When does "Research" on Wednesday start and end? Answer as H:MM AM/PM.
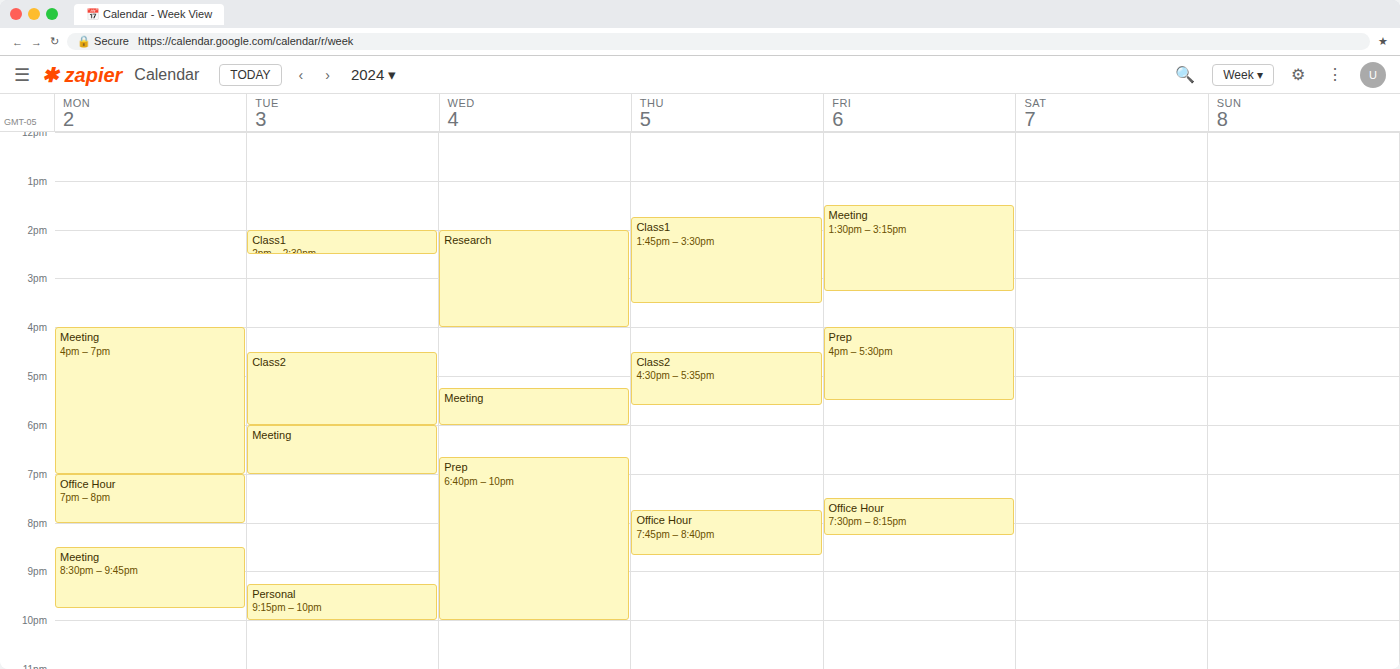
2:00 PM to 4:00 PM